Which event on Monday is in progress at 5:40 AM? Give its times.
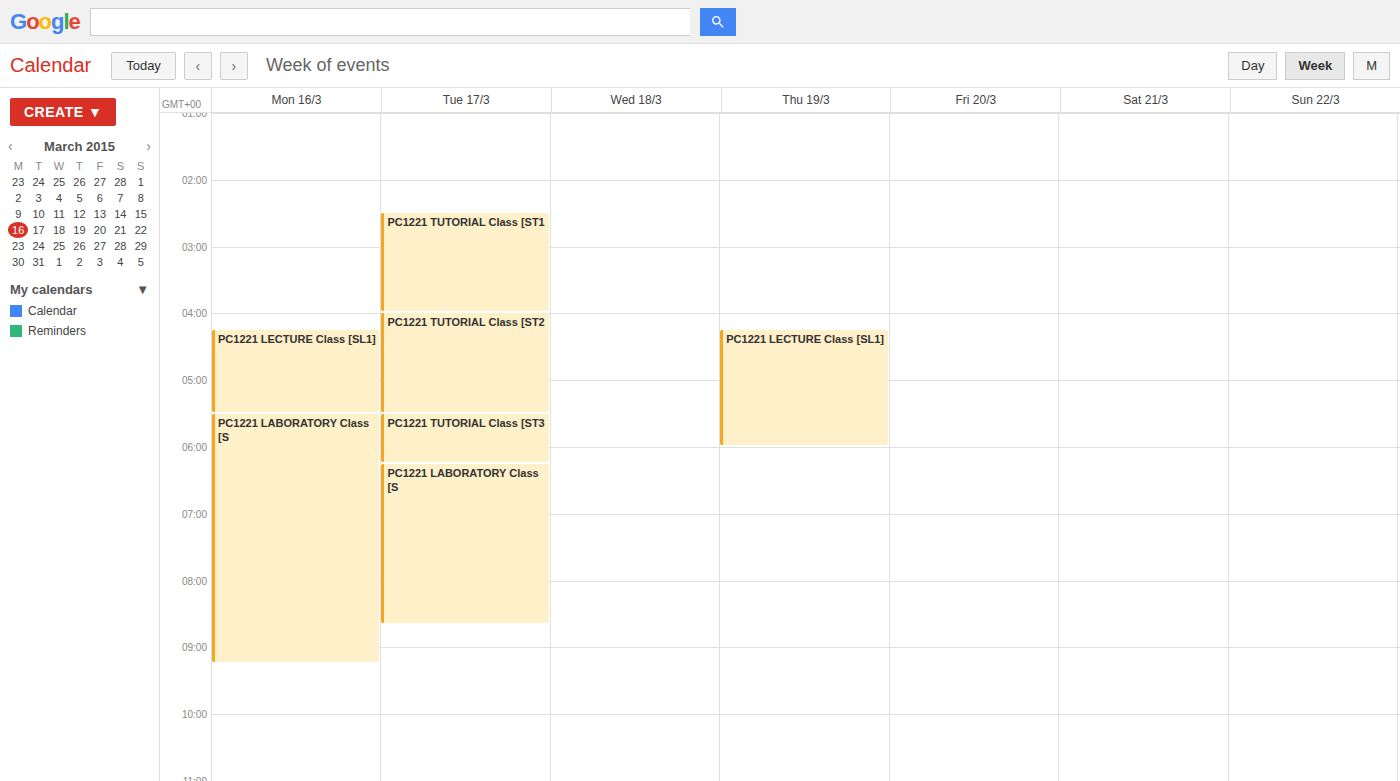
"PC1221 LABORATORY Class [S", 5:30 AM to 9:15 AM